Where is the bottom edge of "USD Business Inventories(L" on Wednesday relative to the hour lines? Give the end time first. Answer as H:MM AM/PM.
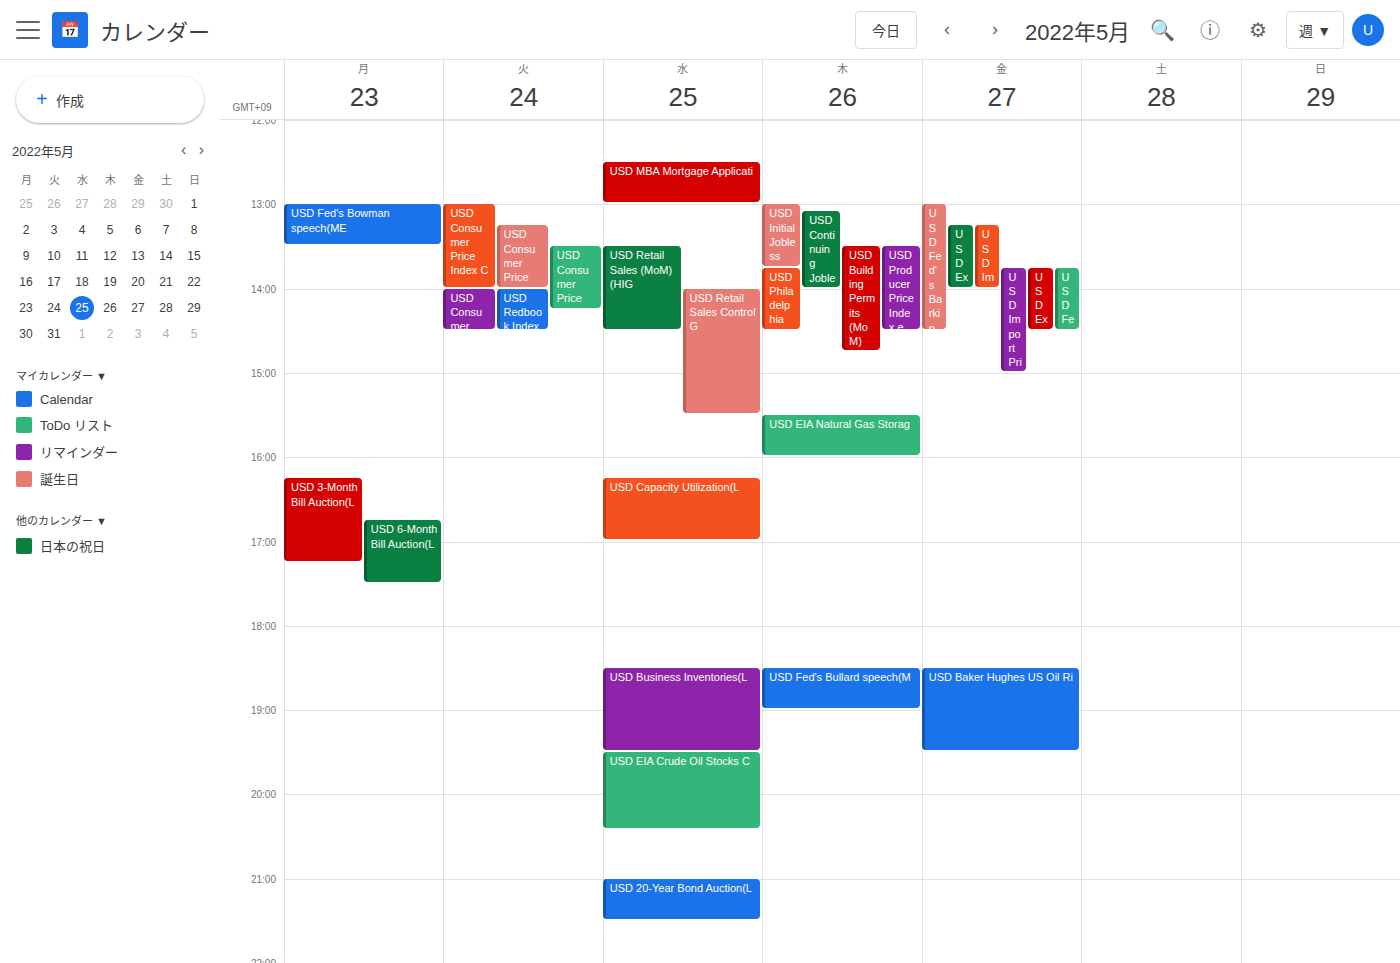
7:30 PM -- halfway between the 7 PM and 8 PM lines.